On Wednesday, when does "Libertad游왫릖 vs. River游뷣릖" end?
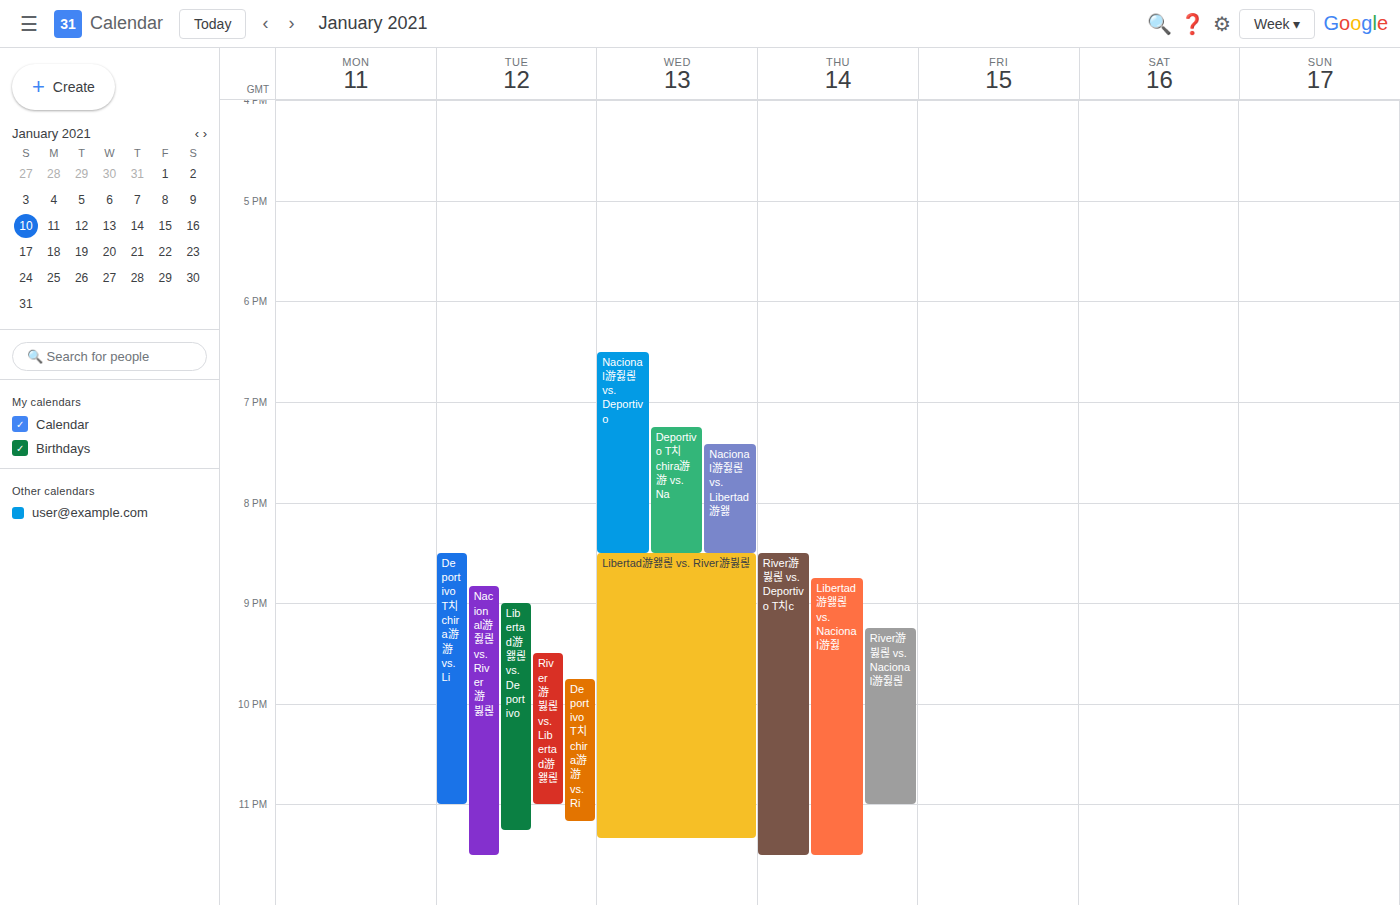
11:20 PM